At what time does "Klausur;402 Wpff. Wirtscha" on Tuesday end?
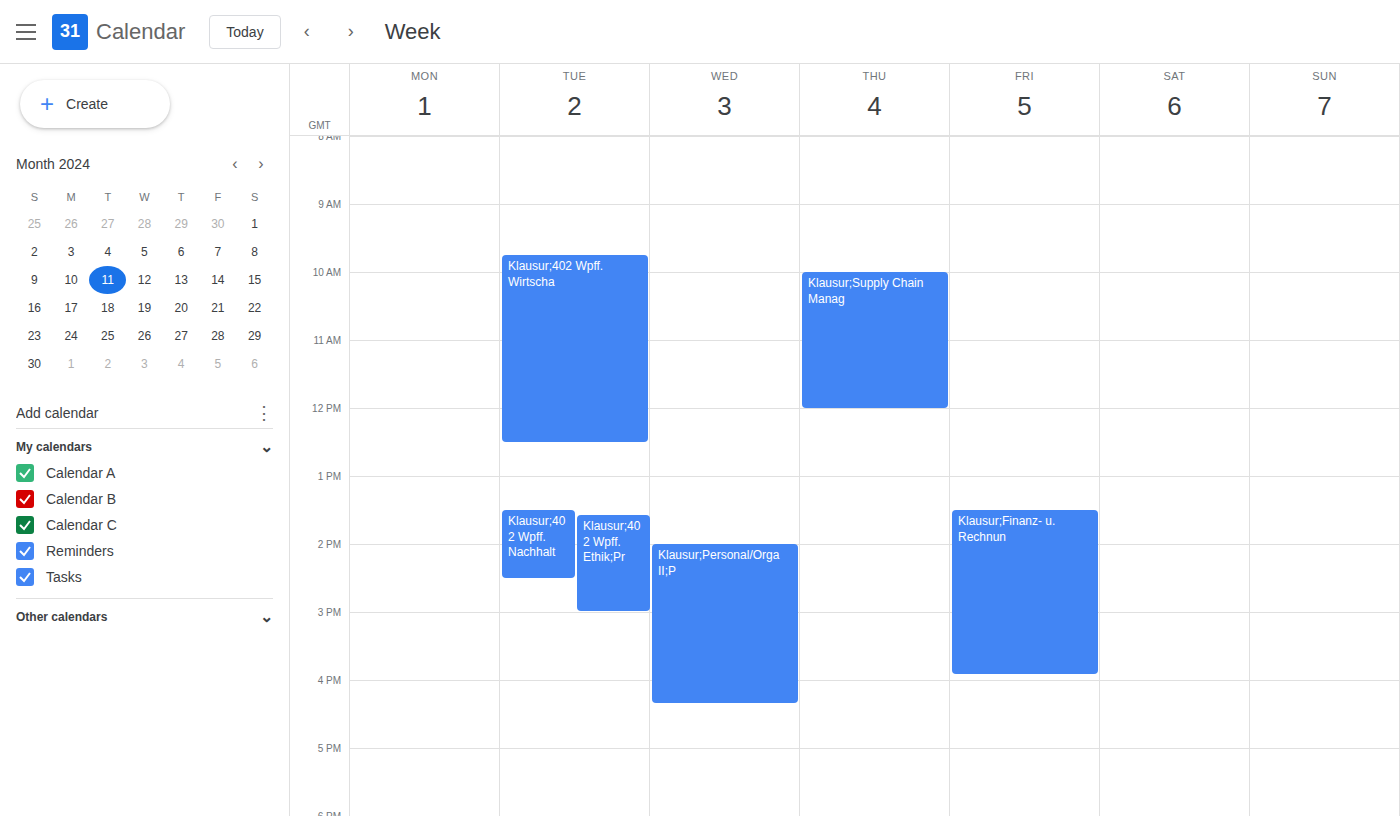
12:30 PM